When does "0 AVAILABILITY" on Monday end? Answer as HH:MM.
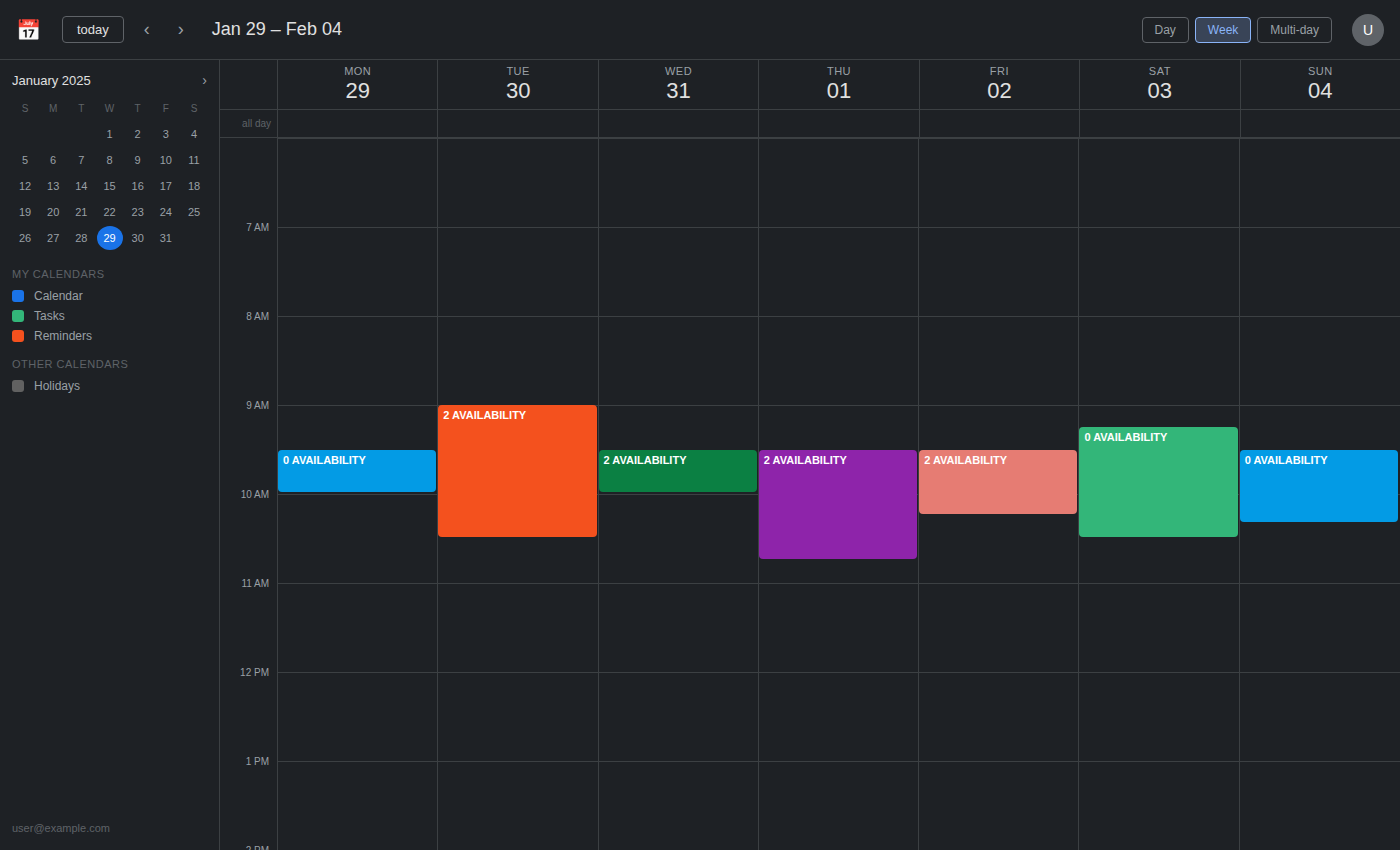
10:00